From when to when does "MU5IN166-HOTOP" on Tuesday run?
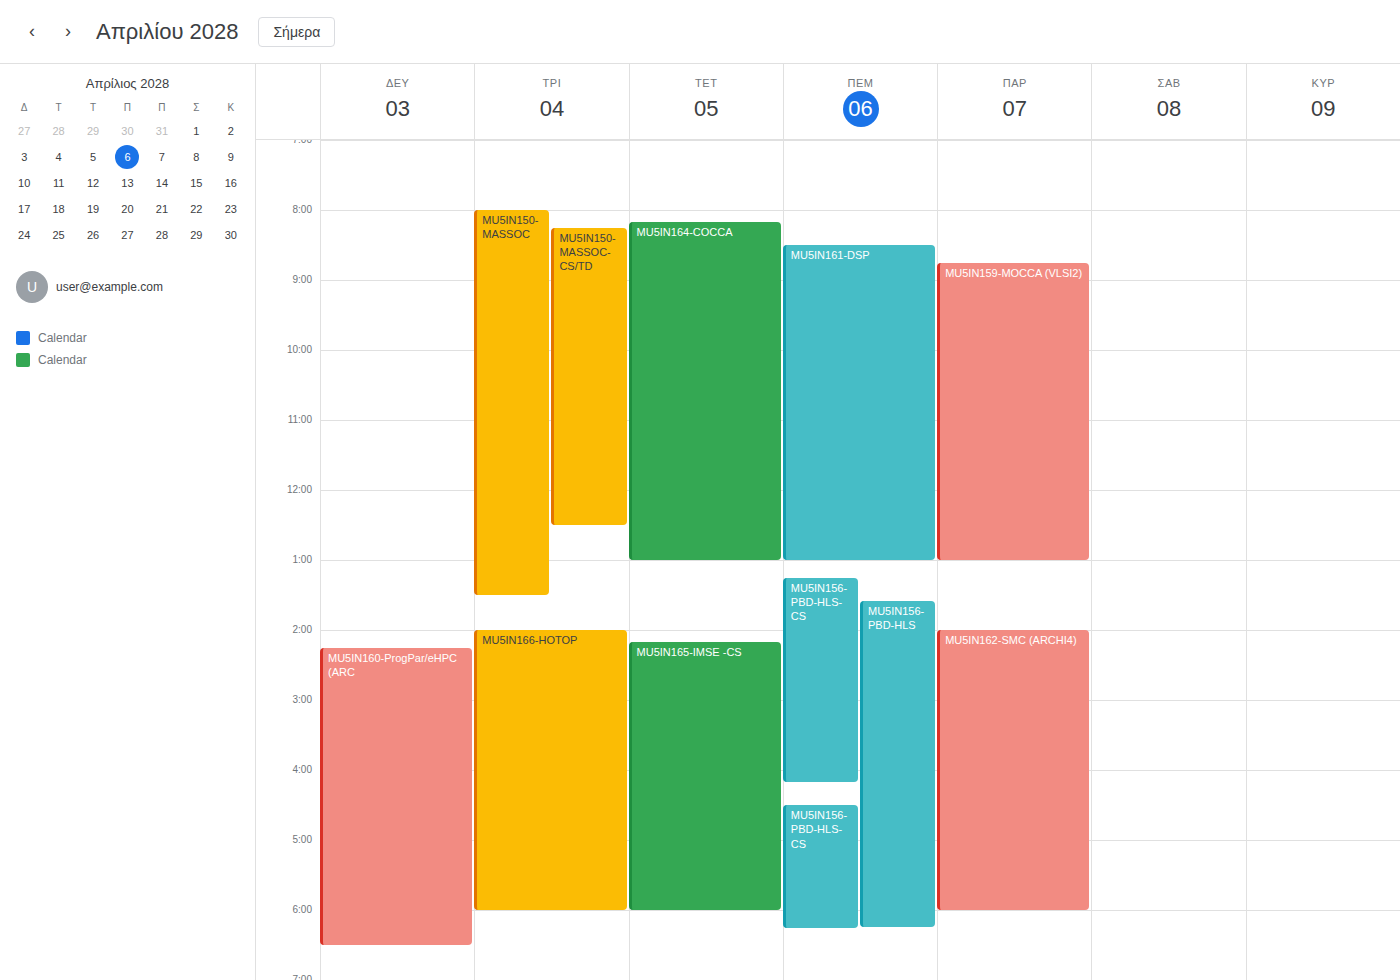
14:00 to 18:00